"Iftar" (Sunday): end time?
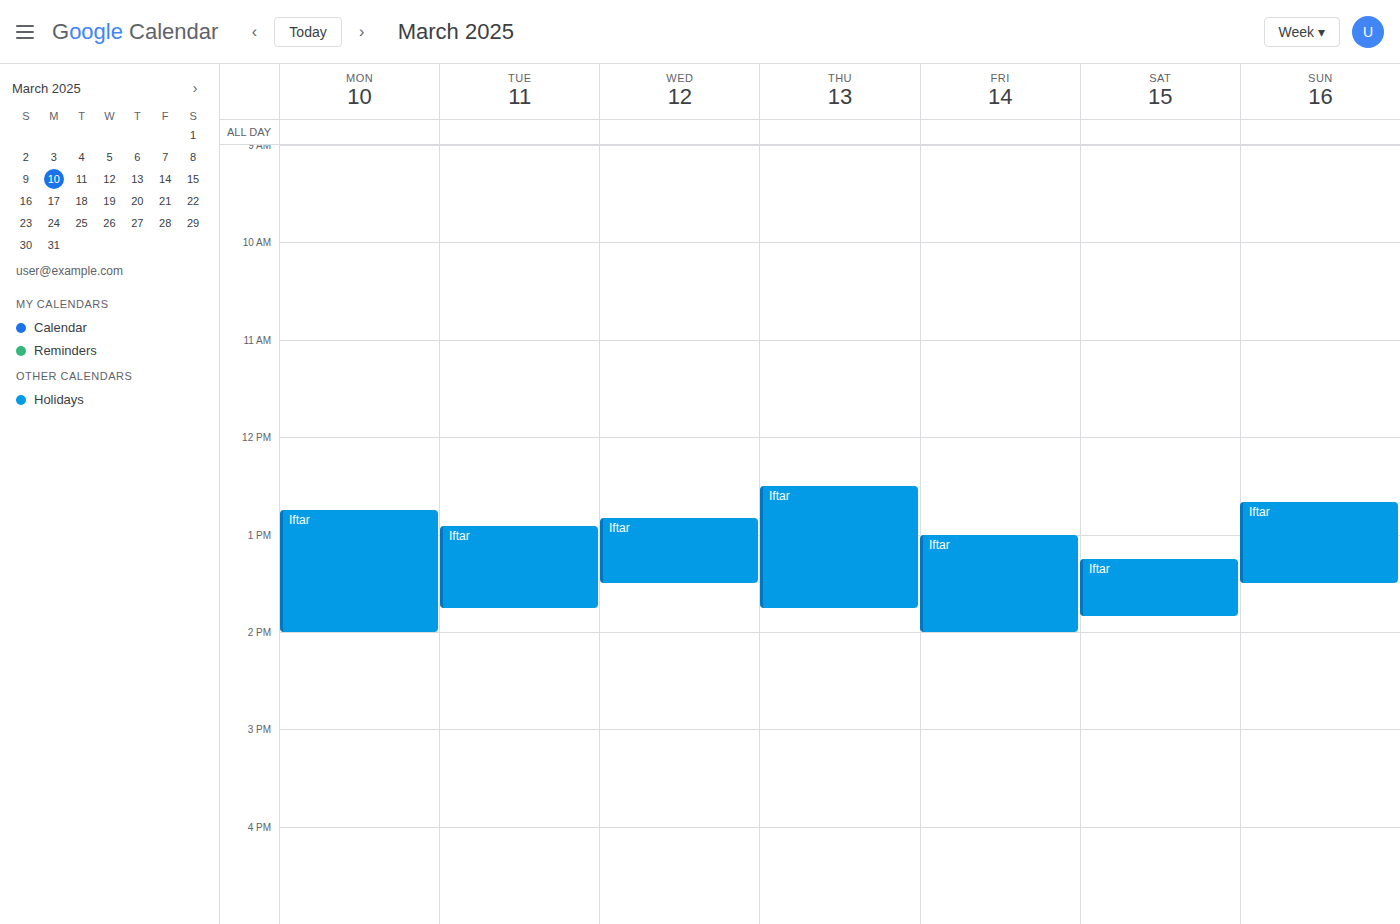
1:30 PM